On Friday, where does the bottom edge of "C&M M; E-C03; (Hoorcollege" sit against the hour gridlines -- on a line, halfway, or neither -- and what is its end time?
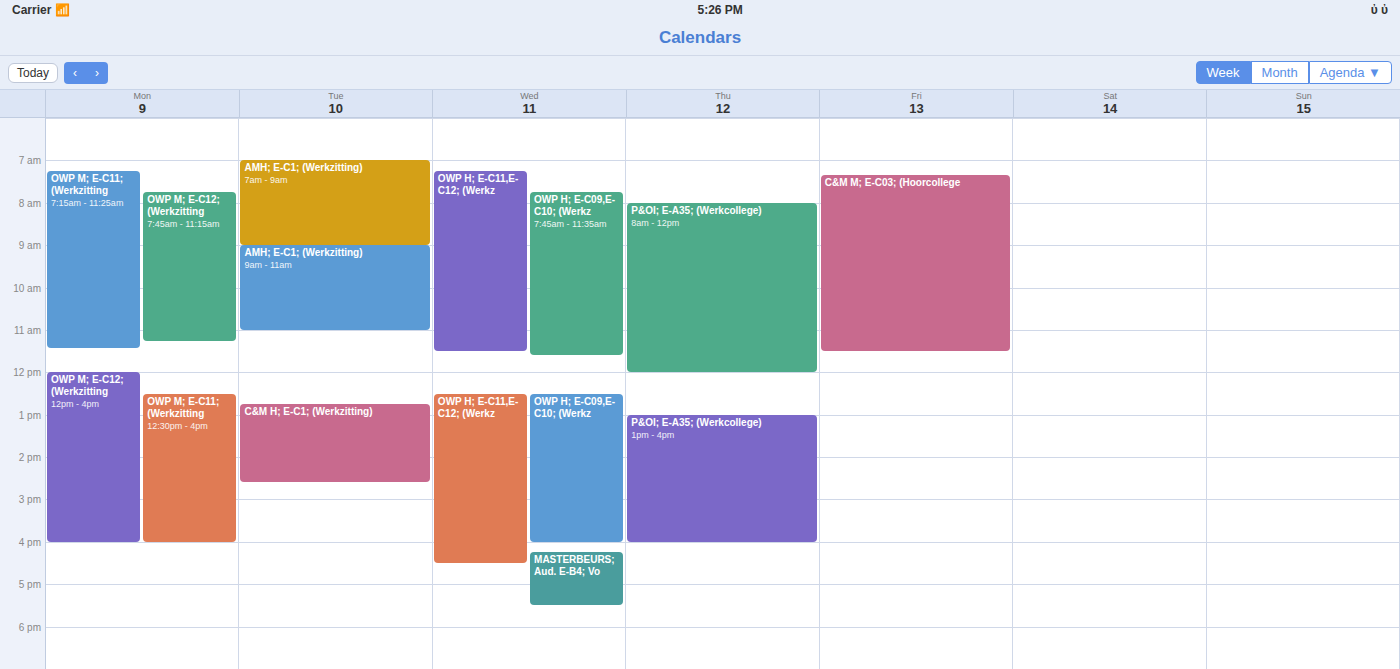
11:30 AM -- halfway between the 11 AM and 12 PM lines.